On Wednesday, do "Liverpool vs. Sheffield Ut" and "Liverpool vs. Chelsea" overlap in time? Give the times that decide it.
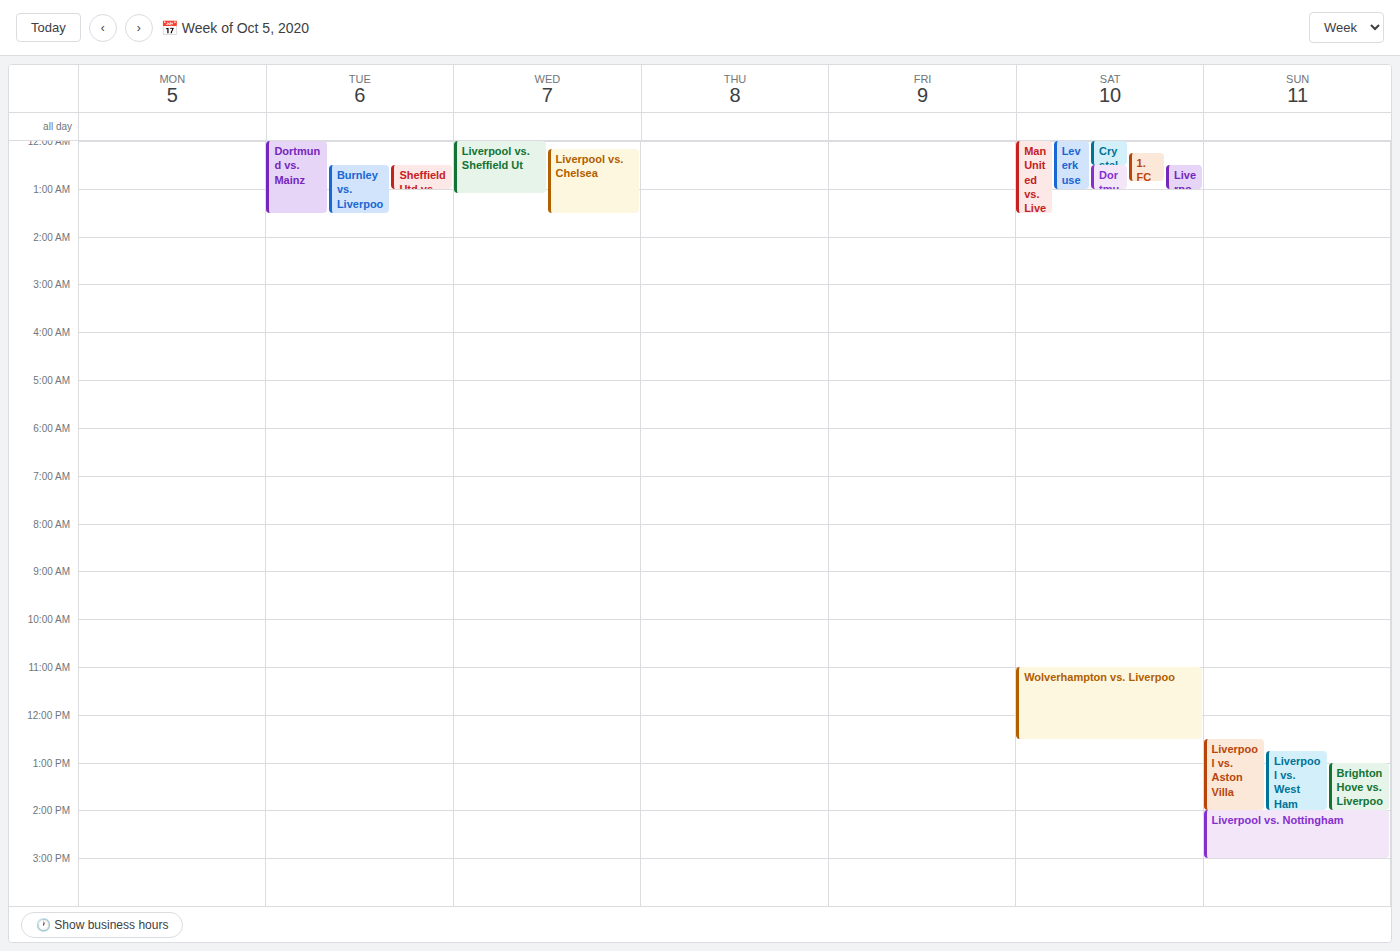
"Liverpool vs. Chelsea" starts at 12:10 AM, before "Liverpool vs. Sheffield Ut" ends at 1:05 AM -- they overlap.